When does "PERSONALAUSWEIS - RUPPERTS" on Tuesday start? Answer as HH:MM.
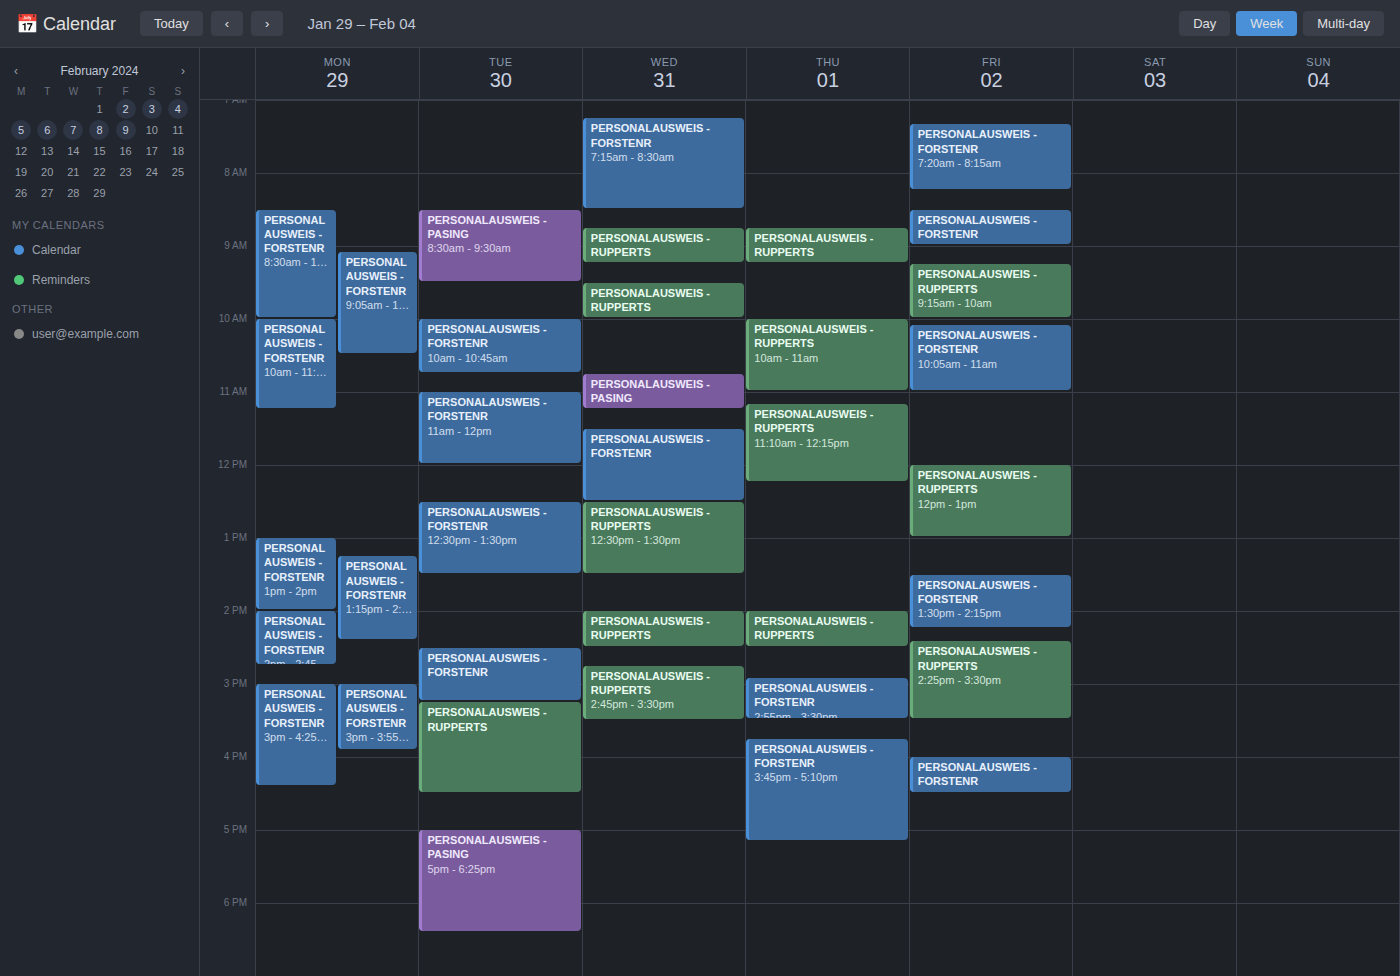
15:15